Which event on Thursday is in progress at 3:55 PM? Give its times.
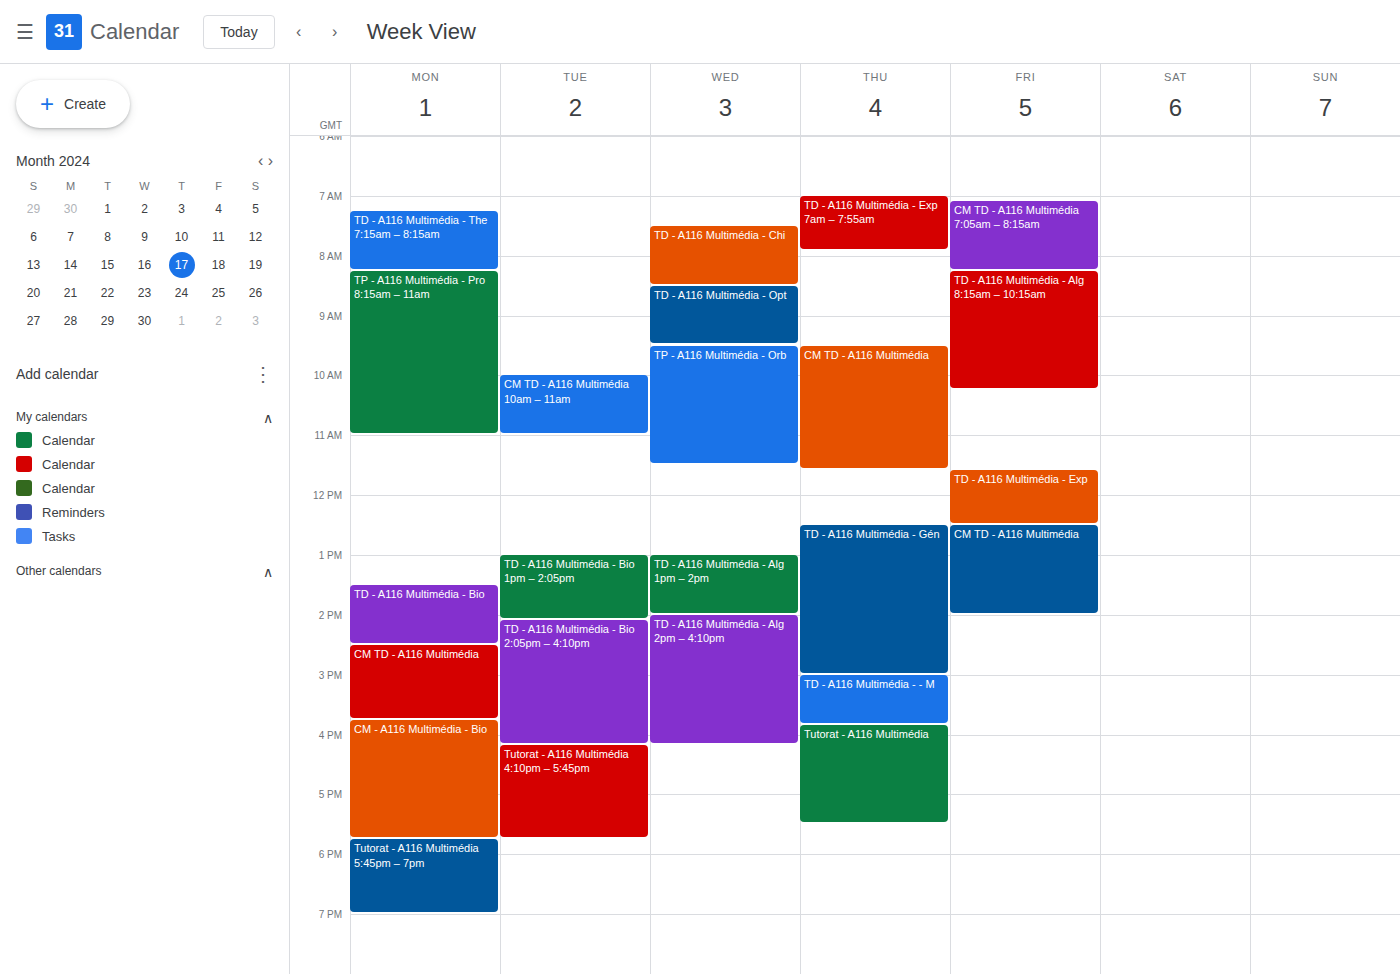
"Tutorat - A116 Multimédia", 3:50 PM to 5:30 PM